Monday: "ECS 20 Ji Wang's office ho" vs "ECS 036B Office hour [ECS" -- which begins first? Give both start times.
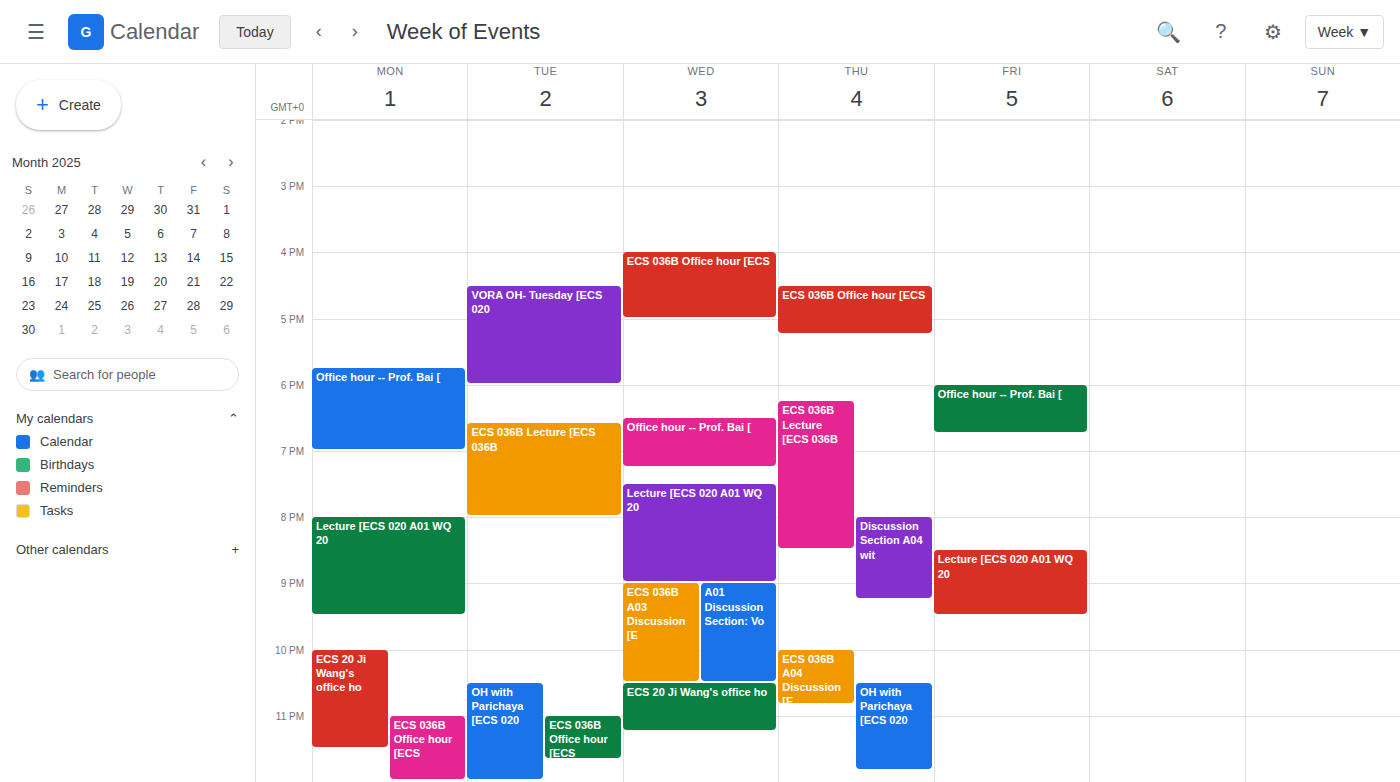
"ECS 20 Ji Wang's office ho" 22:00; "ECS 036B Office hour [ECS" 23:00.